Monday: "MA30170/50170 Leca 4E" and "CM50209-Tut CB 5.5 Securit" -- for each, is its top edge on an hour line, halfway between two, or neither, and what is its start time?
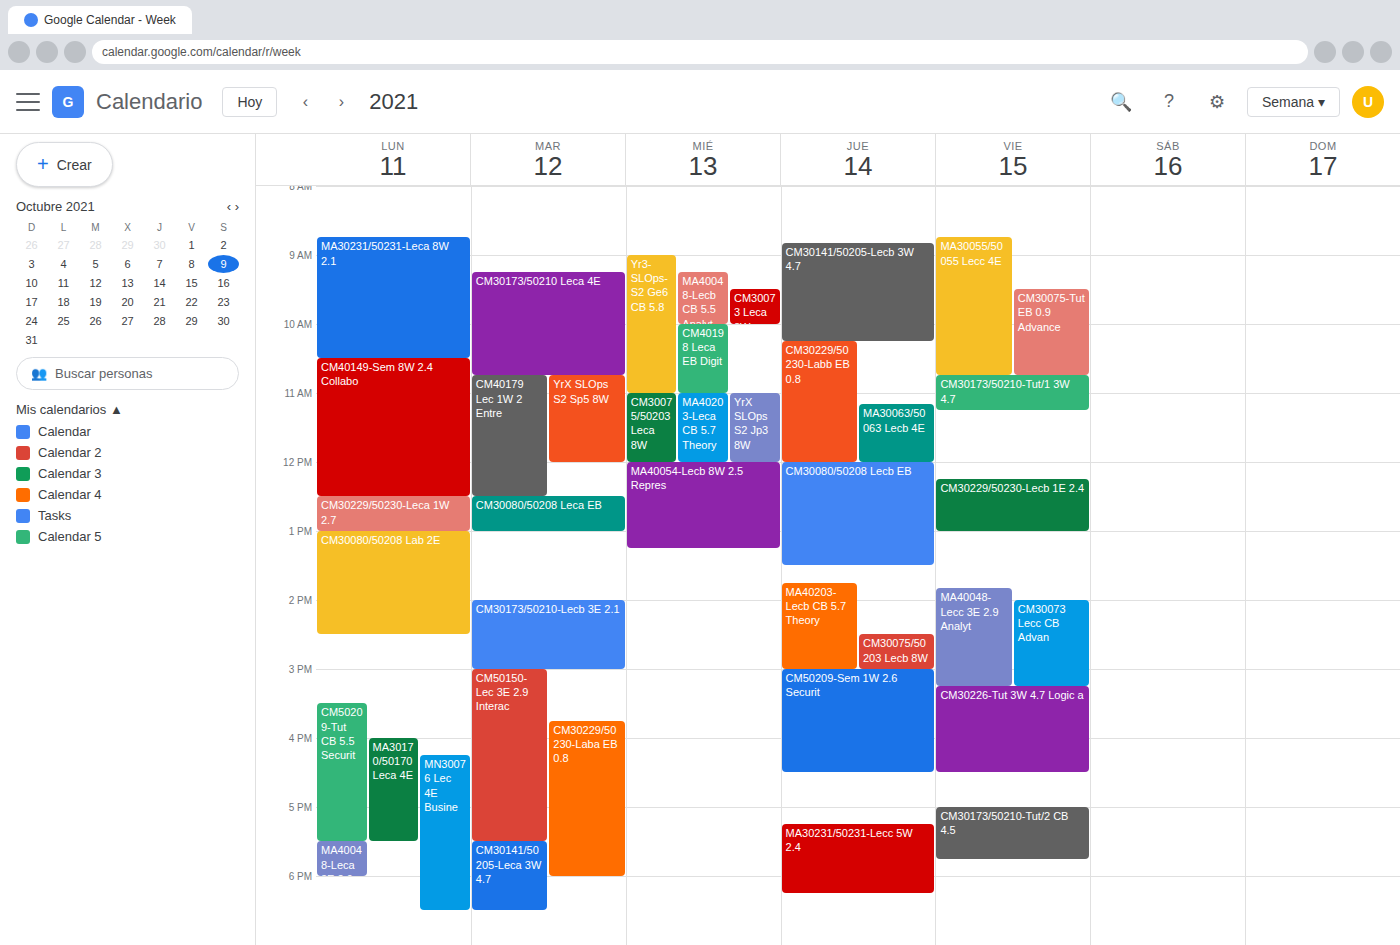
"MA30170/50170 Leca 4E": 4:00 PM, exactly on the 4 PM line. "CM50209-Tut CB 5.5 Securit": 3:30 PM, halfway between the 3 PM and 4 PM lines.